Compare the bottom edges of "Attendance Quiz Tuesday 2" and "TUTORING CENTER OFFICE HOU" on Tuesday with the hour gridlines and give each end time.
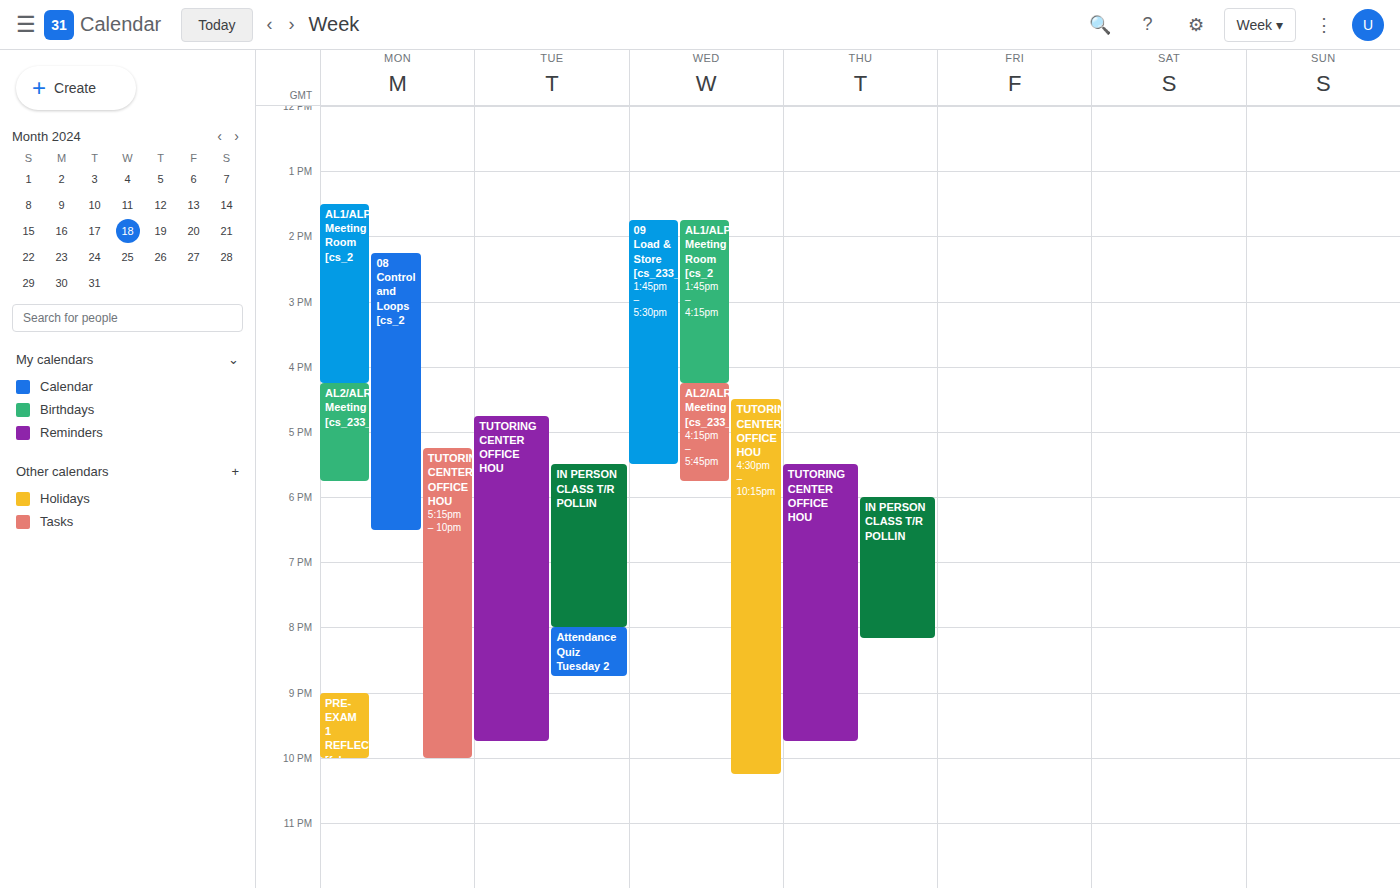
"Attendance Quiz Tuesday 2": 8:45 PM, neither: three quarters of the way from the 8 PM line to the 9 PM line. "TUTORING CENTER OFFICE HOU": 9:45 PM, neither: three quarters of the way from the 9 PM line to the 10 PM line.